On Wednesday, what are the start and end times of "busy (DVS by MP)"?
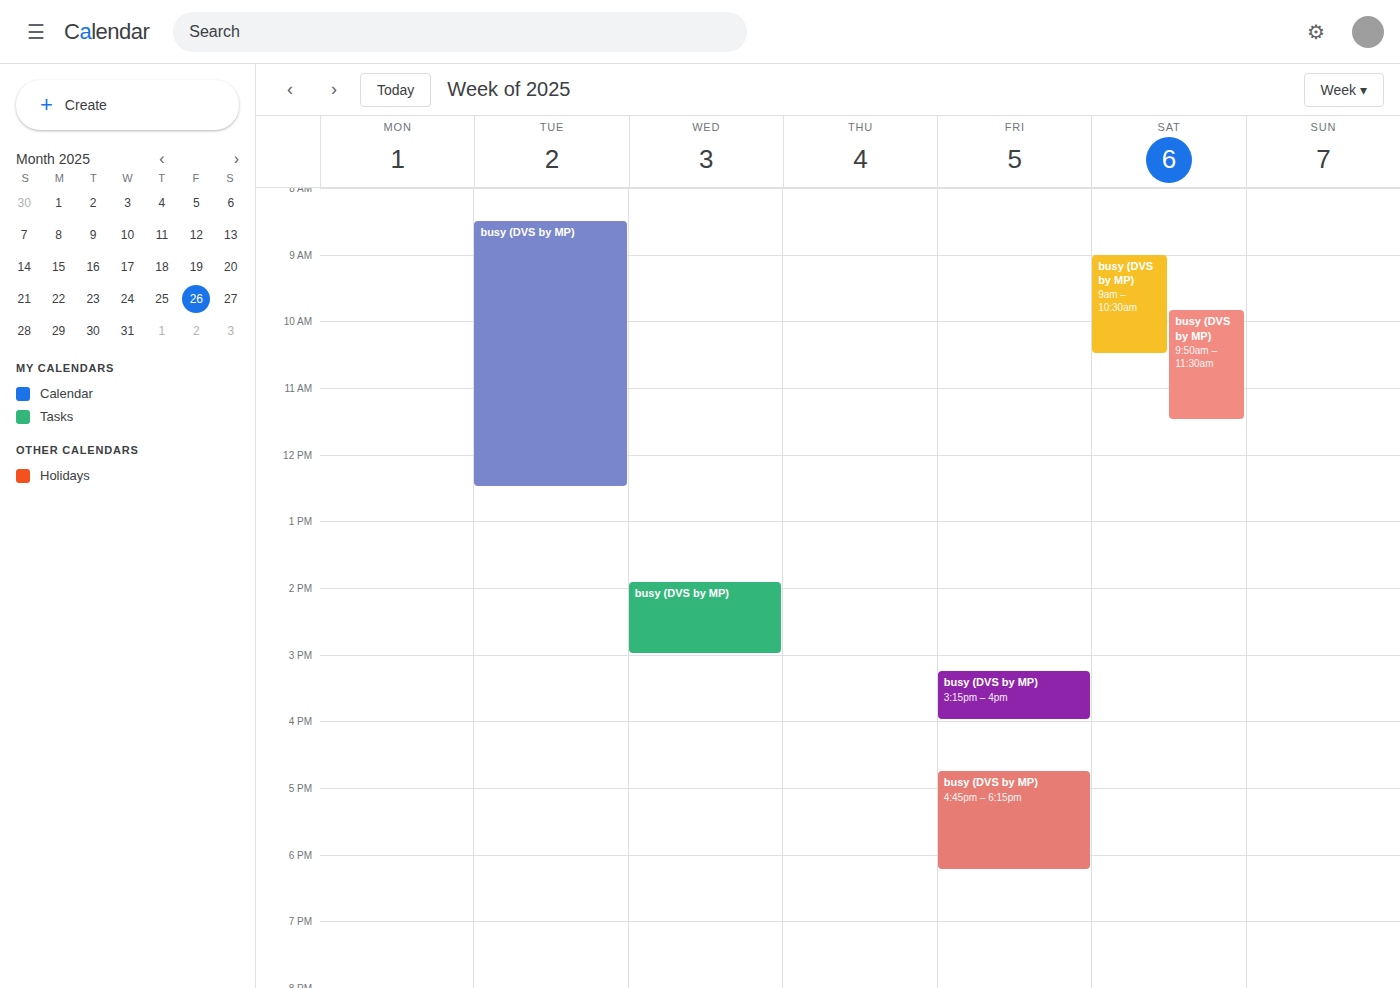
1:55 PM to 3:00 PM